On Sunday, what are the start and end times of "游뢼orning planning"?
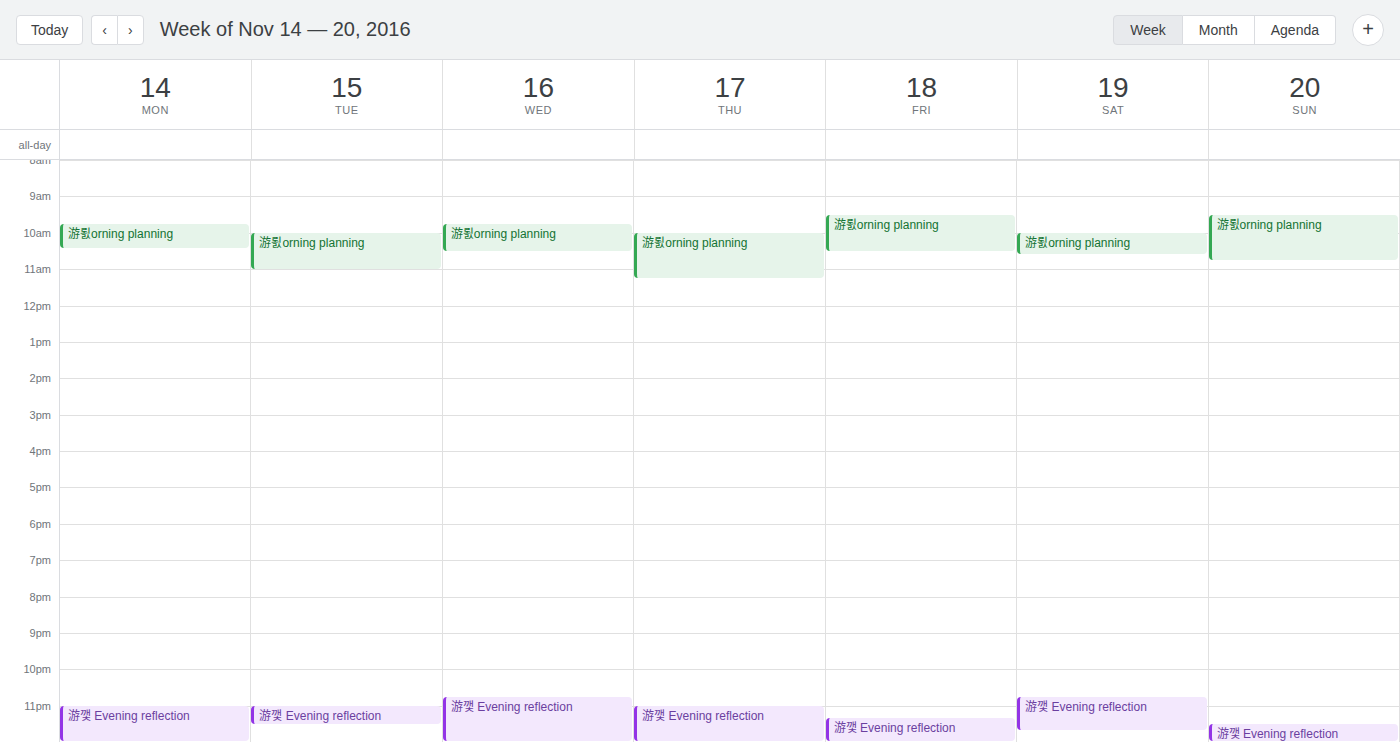
9:30 AM to 10:45 AM